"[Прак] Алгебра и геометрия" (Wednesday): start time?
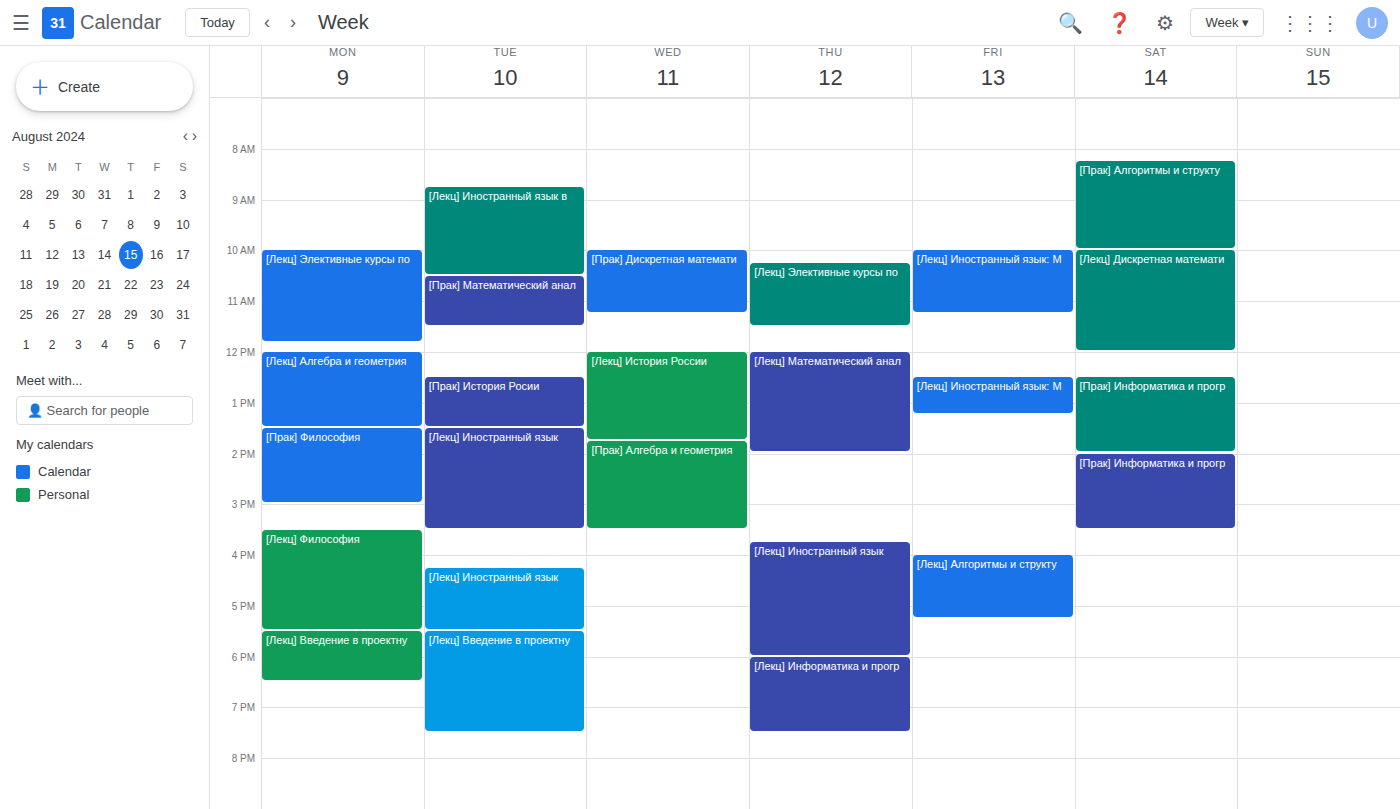
1:45 PM